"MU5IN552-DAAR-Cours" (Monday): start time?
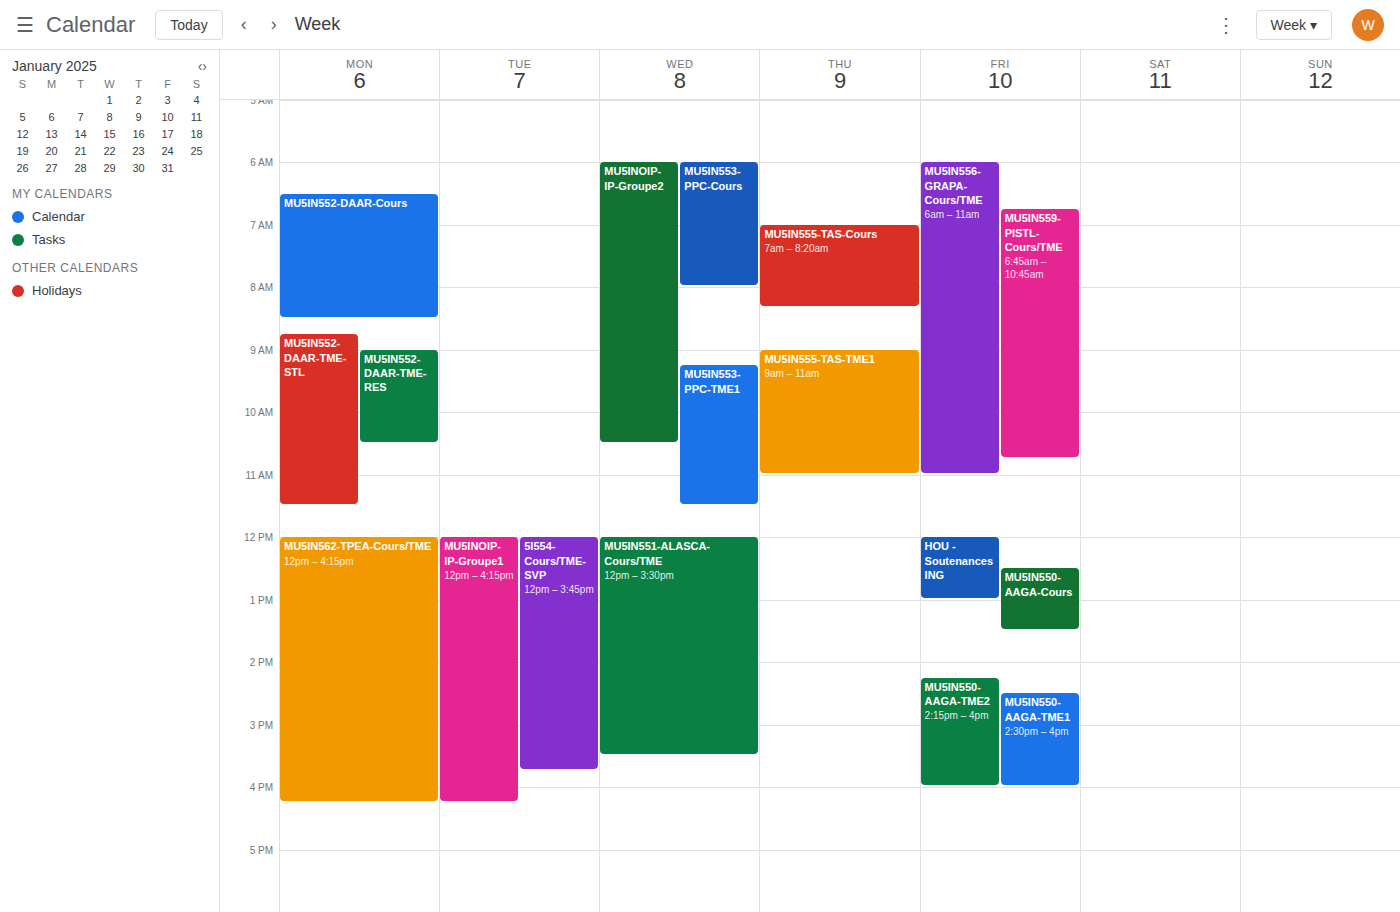
06:30